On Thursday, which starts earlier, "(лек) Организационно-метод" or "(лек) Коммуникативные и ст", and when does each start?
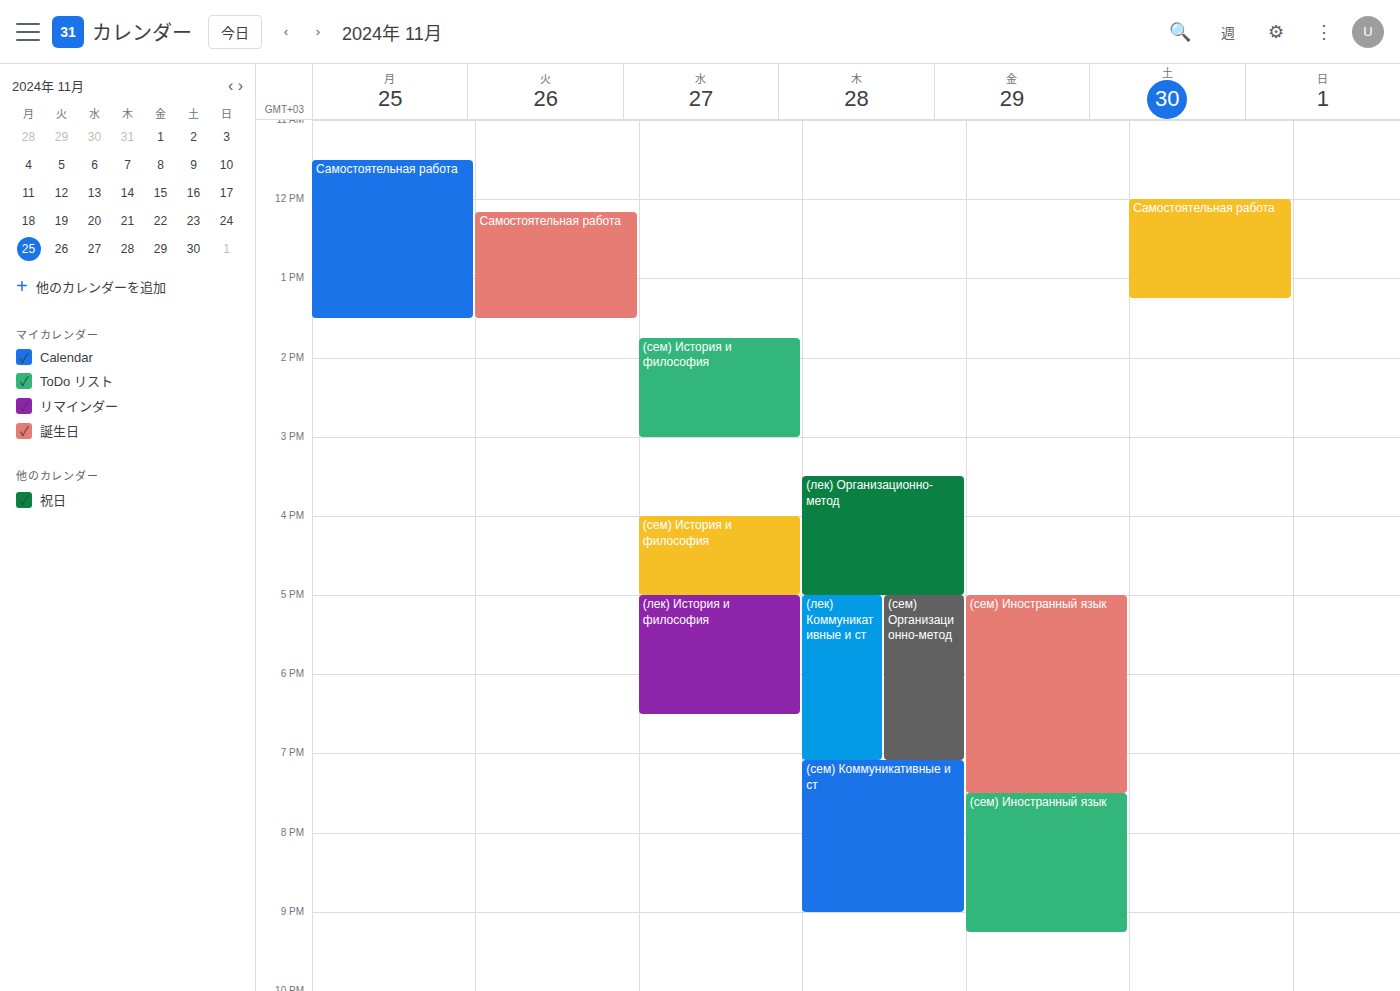
"(лек) Организационно-метод" 3:30 PM; "(лек) Коммуникативные и ст" 5:00 PM.